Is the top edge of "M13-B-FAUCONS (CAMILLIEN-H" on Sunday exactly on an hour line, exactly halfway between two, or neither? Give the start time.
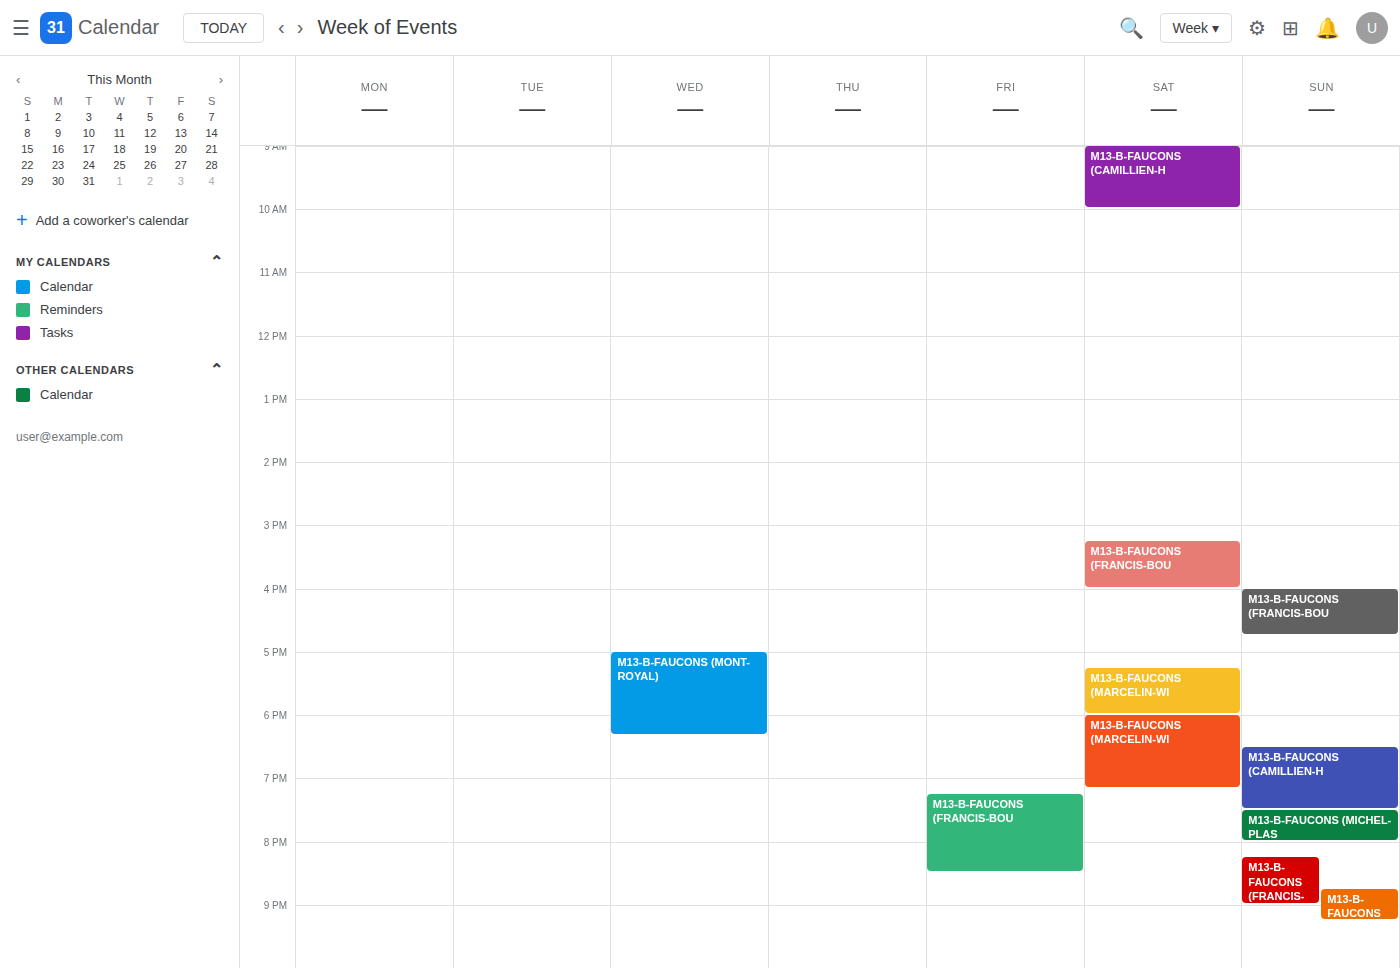
6:30 PM -- halfway between the 6 PM and 7 PM lines.